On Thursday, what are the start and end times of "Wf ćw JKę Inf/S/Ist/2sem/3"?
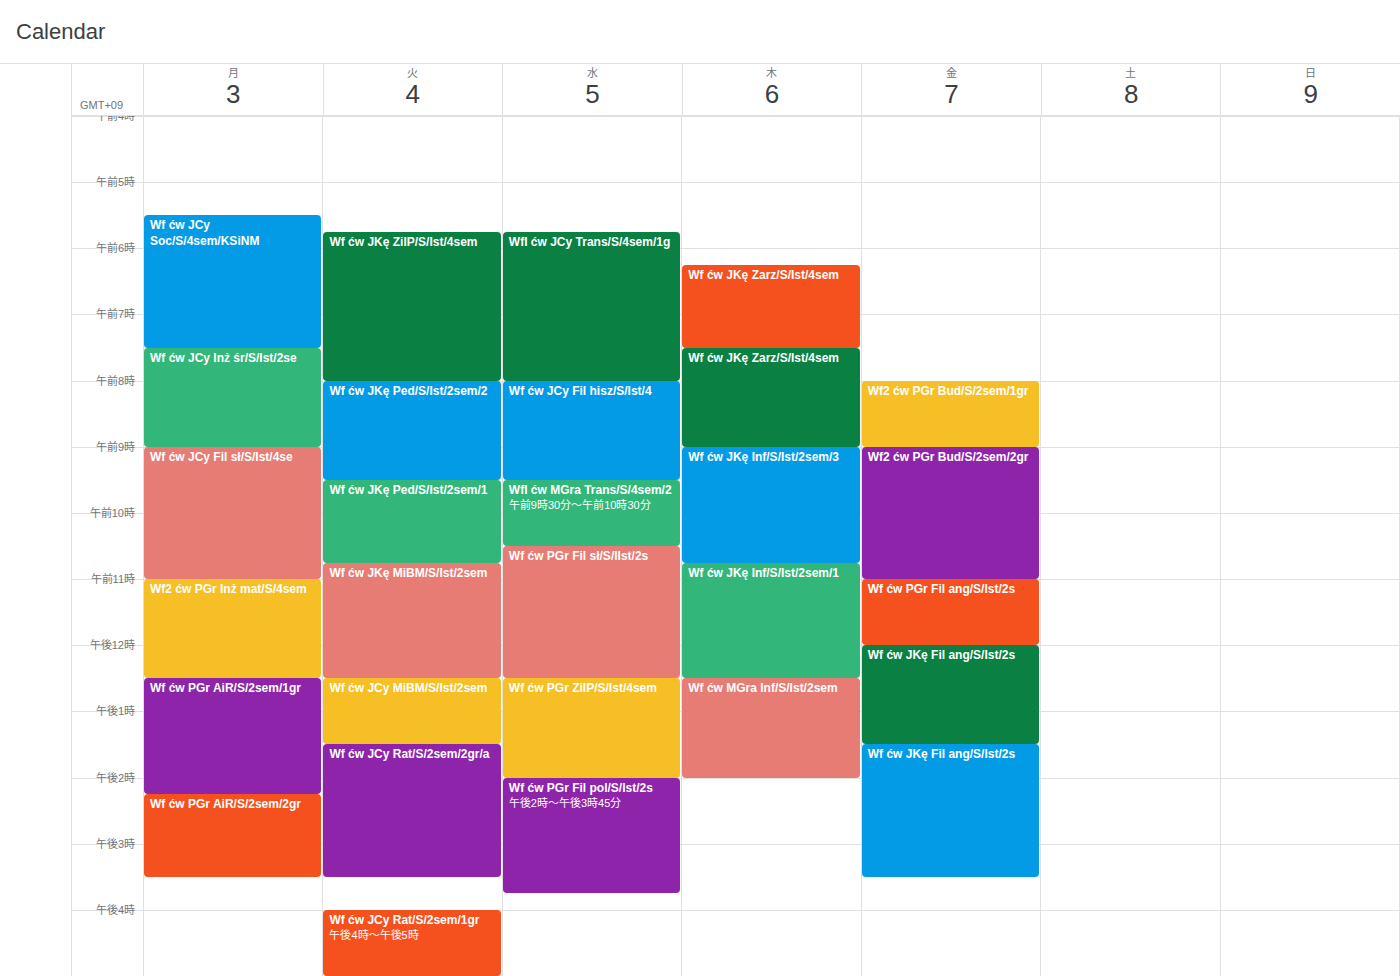
9:00 AM to 10:45 AM